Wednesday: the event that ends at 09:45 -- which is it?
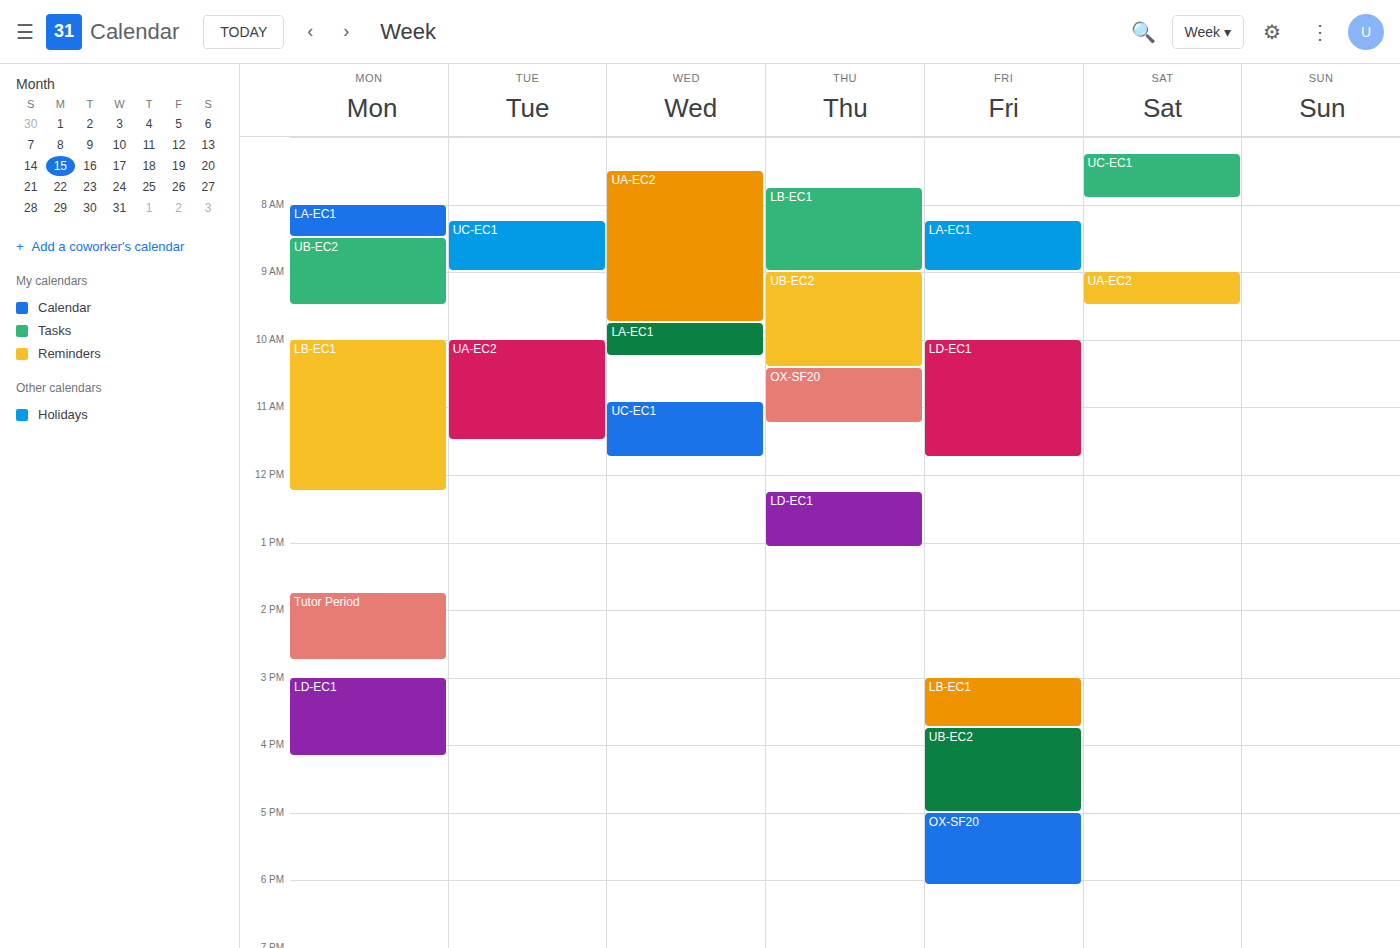
"UA-EC2"